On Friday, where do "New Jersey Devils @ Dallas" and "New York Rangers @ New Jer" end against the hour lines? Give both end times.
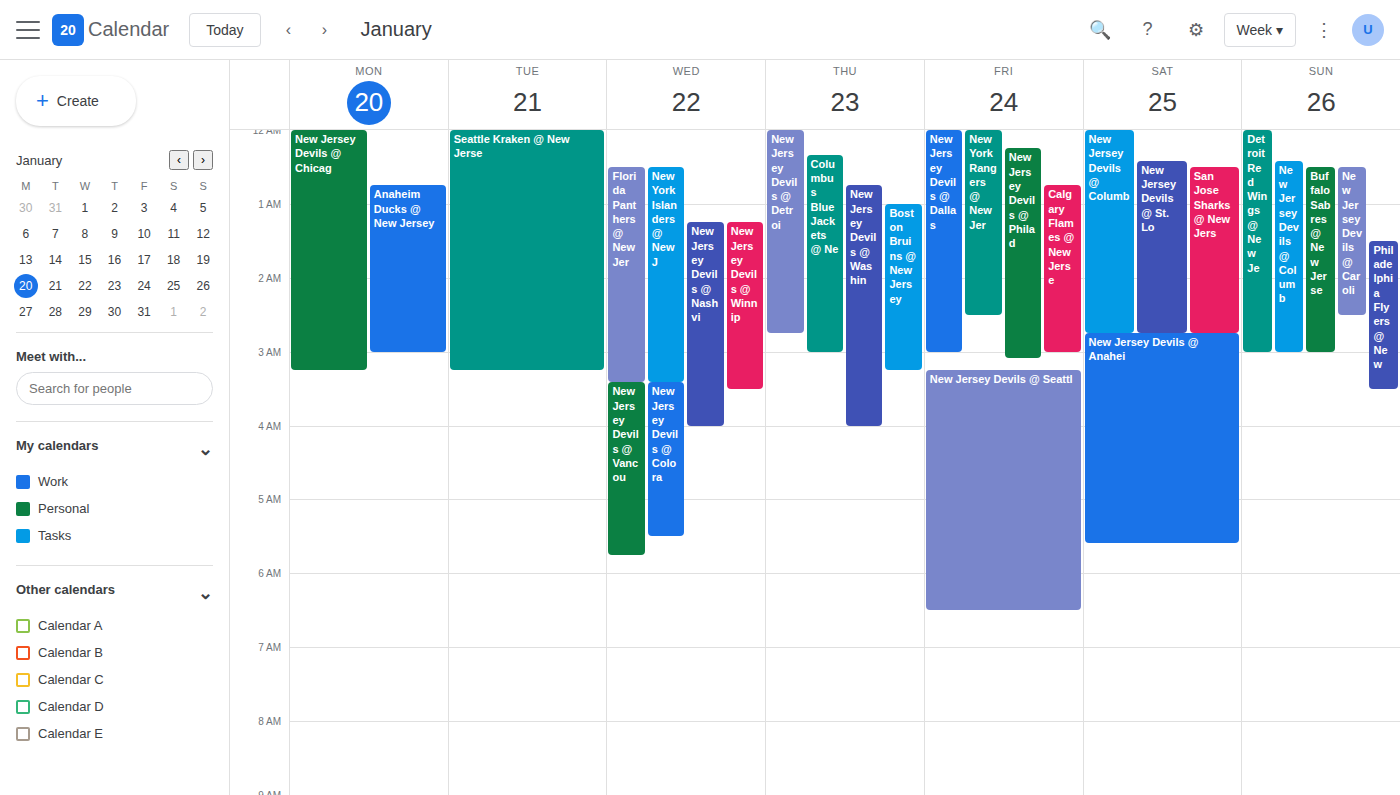
"New Jersey Devils @ Dallas": 3:00 AM, exactly on the 3 AM line. "New York Rangers @ New Jer": 2:30 AM, halfway between the 2 AM and 3 AM lines.